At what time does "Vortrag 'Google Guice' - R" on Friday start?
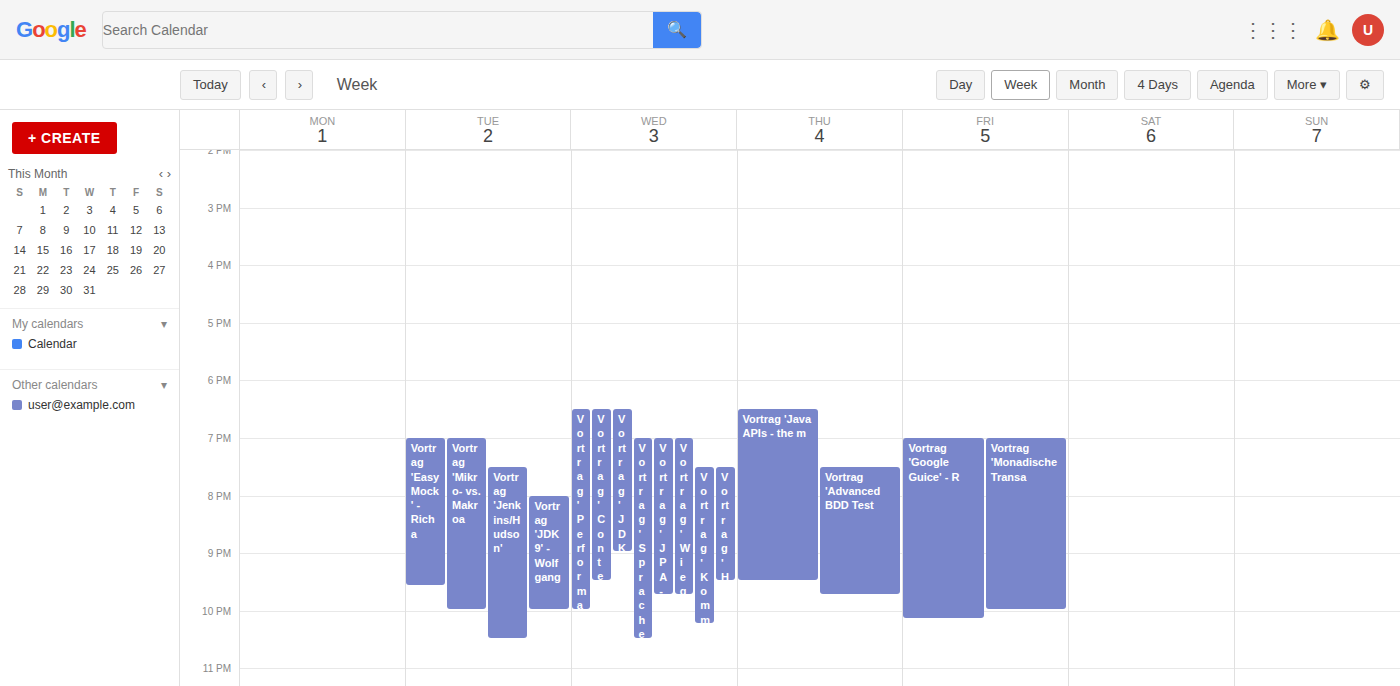
19:00